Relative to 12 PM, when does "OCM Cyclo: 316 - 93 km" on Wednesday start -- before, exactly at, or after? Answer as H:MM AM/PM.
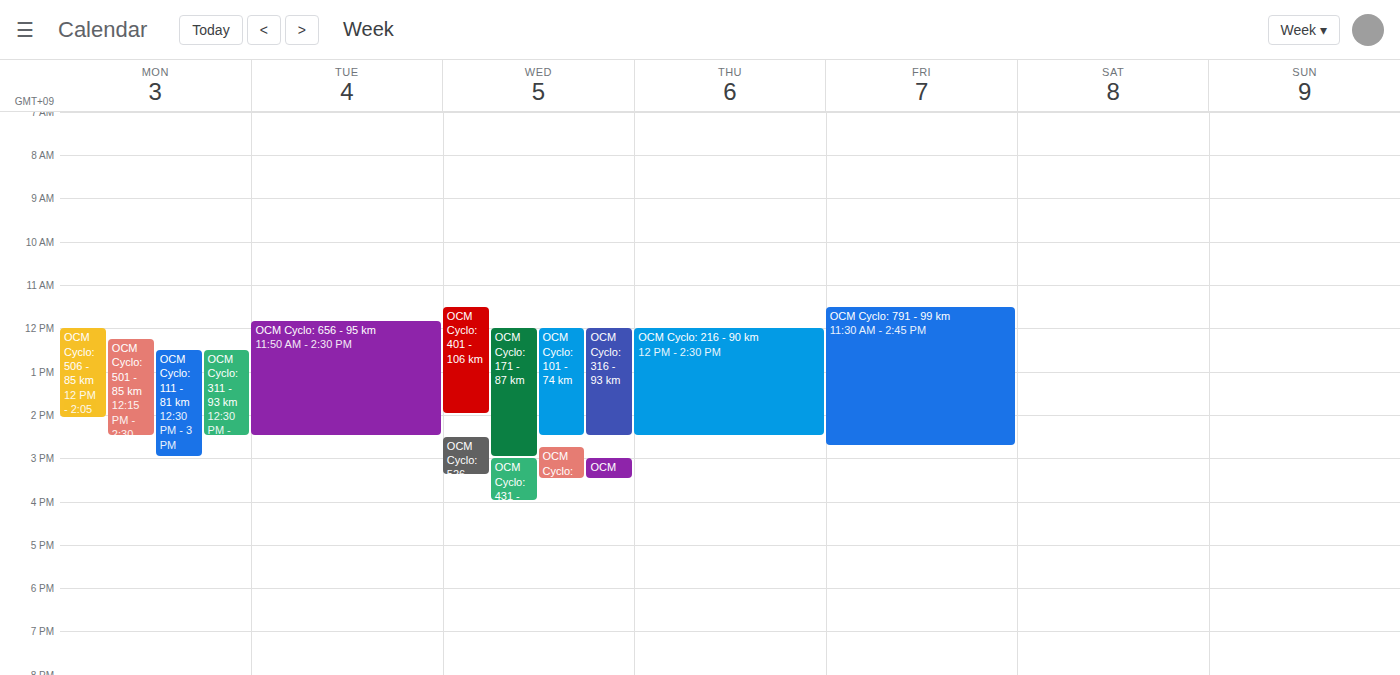
12:00 PM -- exactly at 12 PM, on the 12 PM line.